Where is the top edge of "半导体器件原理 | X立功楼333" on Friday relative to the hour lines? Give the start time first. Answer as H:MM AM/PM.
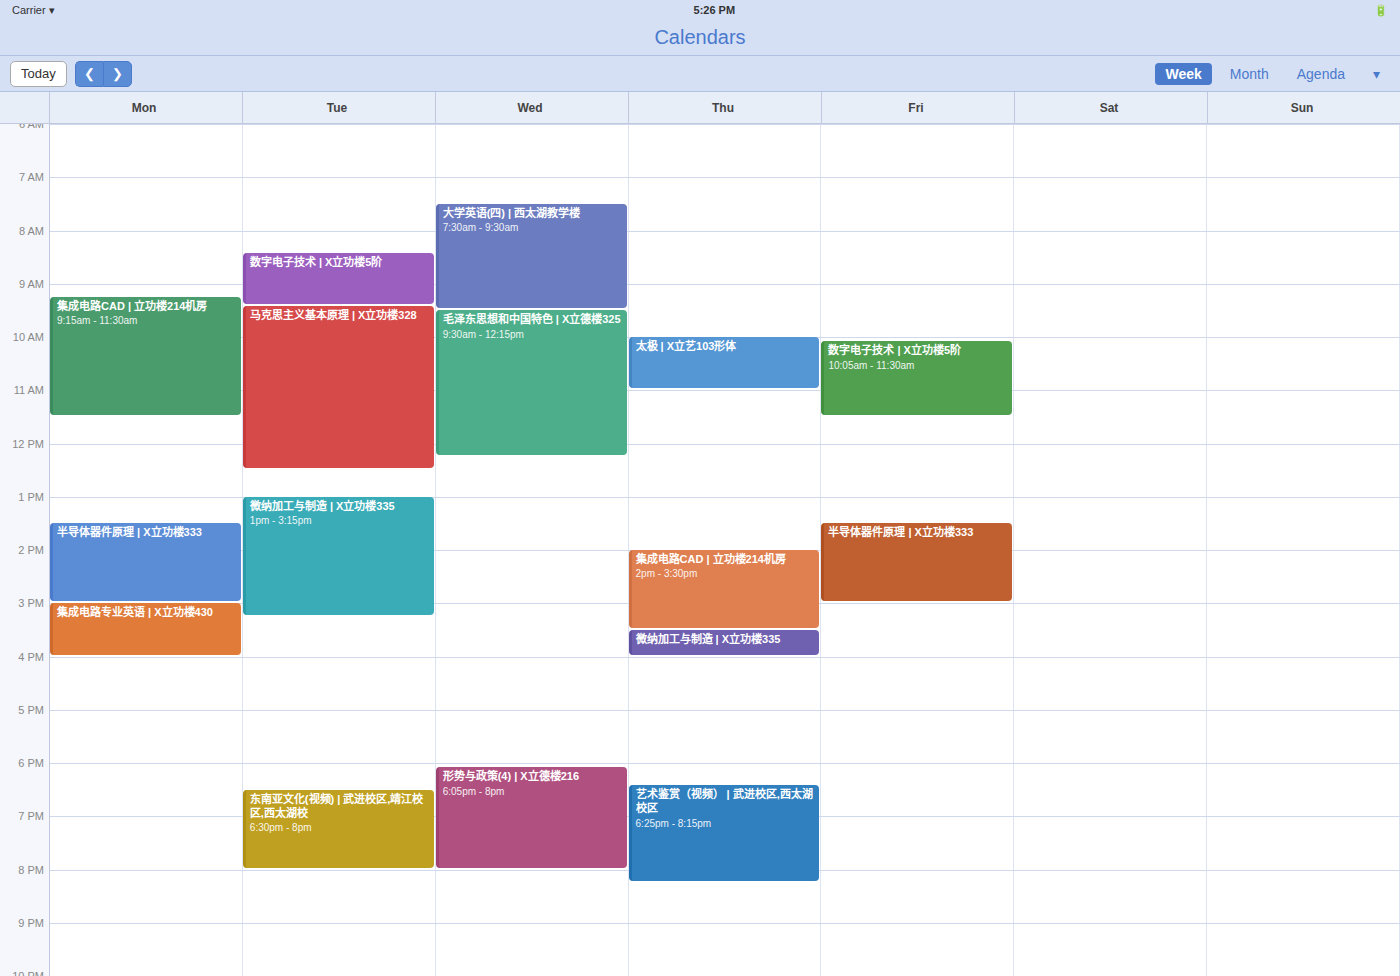
1:30 PM -- halfway between the 1 PM and 2 PM lines.